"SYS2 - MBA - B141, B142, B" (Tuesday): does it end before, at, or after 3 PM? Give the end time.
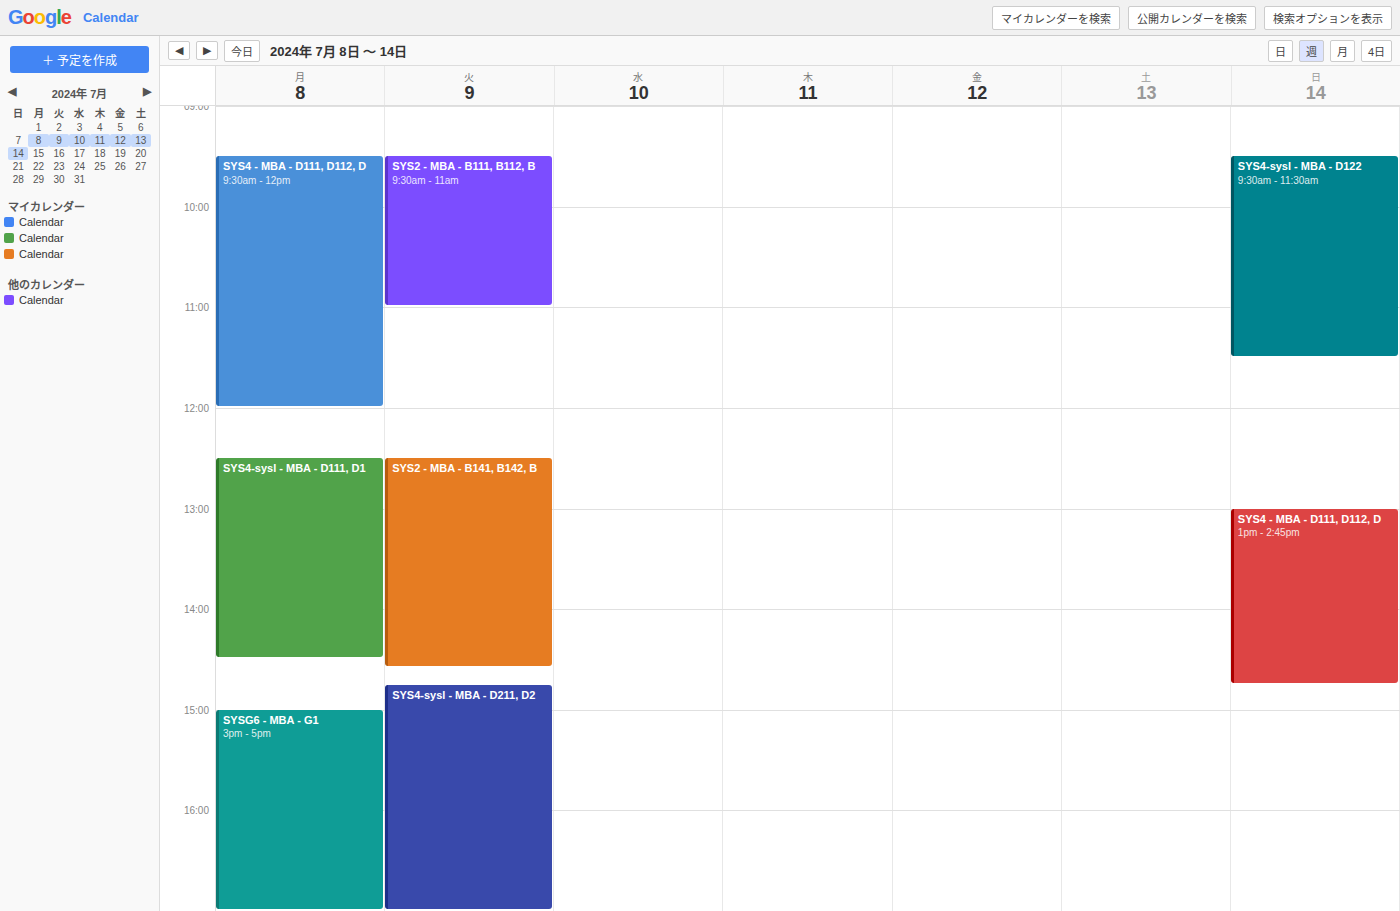
2:35 PM -- before 3 PM, 25 minutes above the 3 PM line.